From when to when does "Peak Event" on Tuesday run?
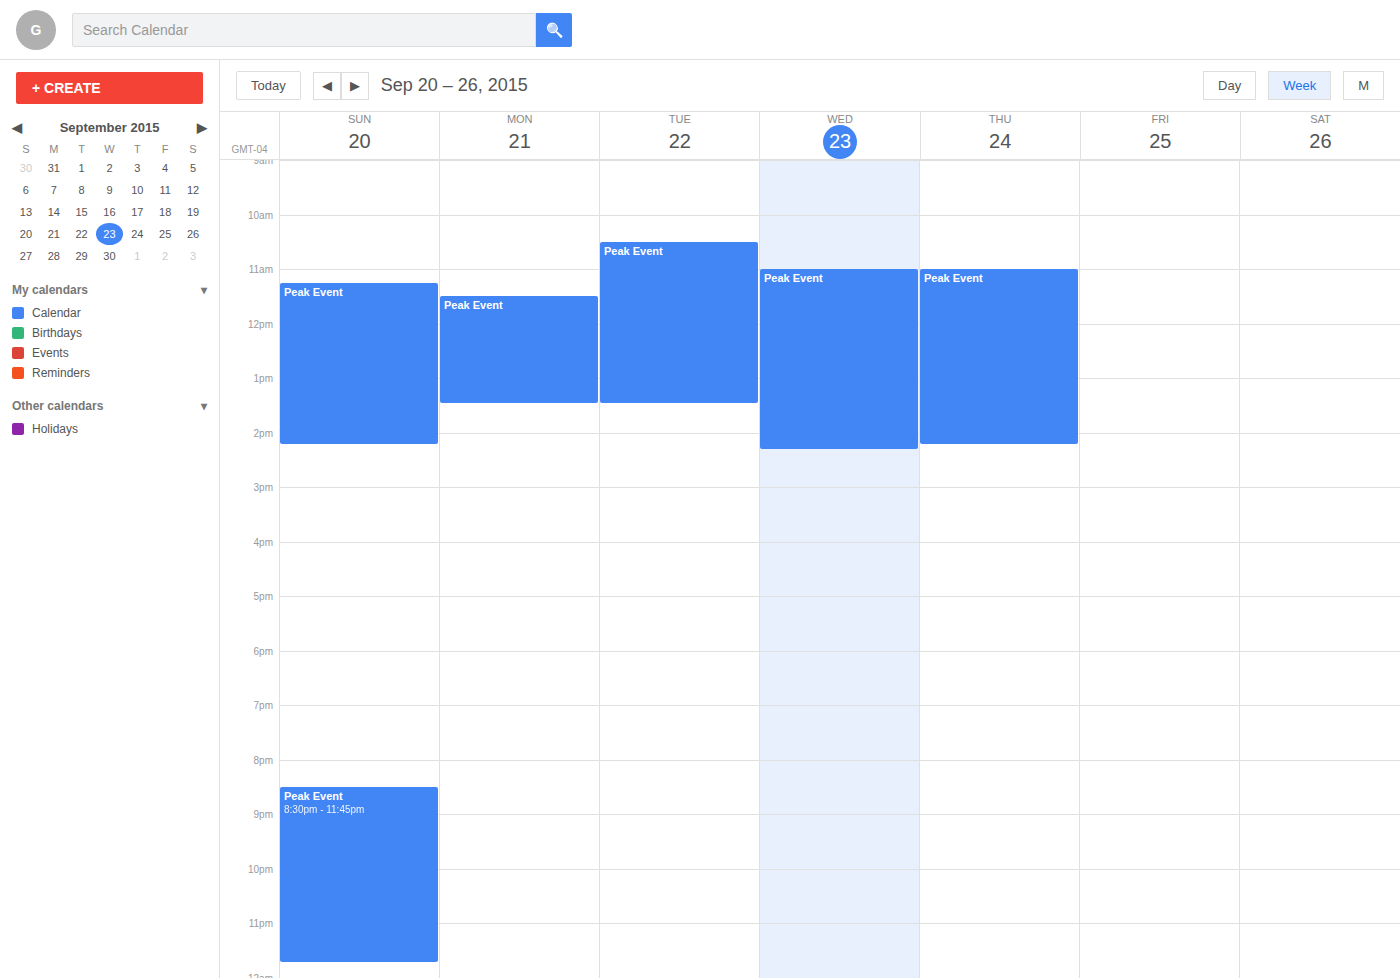
10:30 to 13:30